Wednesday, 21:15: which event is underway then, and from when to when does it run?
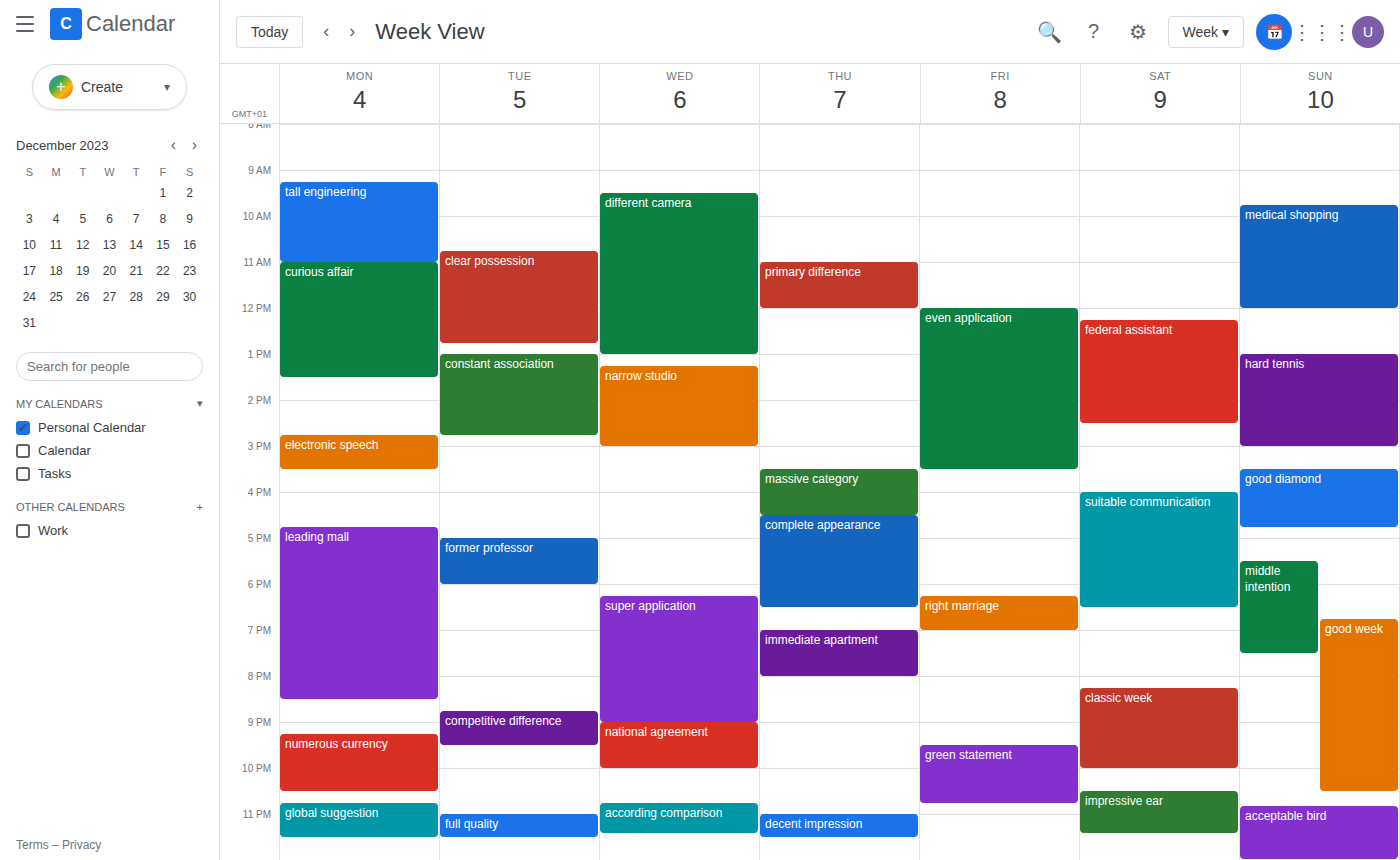
"national agreement", 21:00 to 22:00